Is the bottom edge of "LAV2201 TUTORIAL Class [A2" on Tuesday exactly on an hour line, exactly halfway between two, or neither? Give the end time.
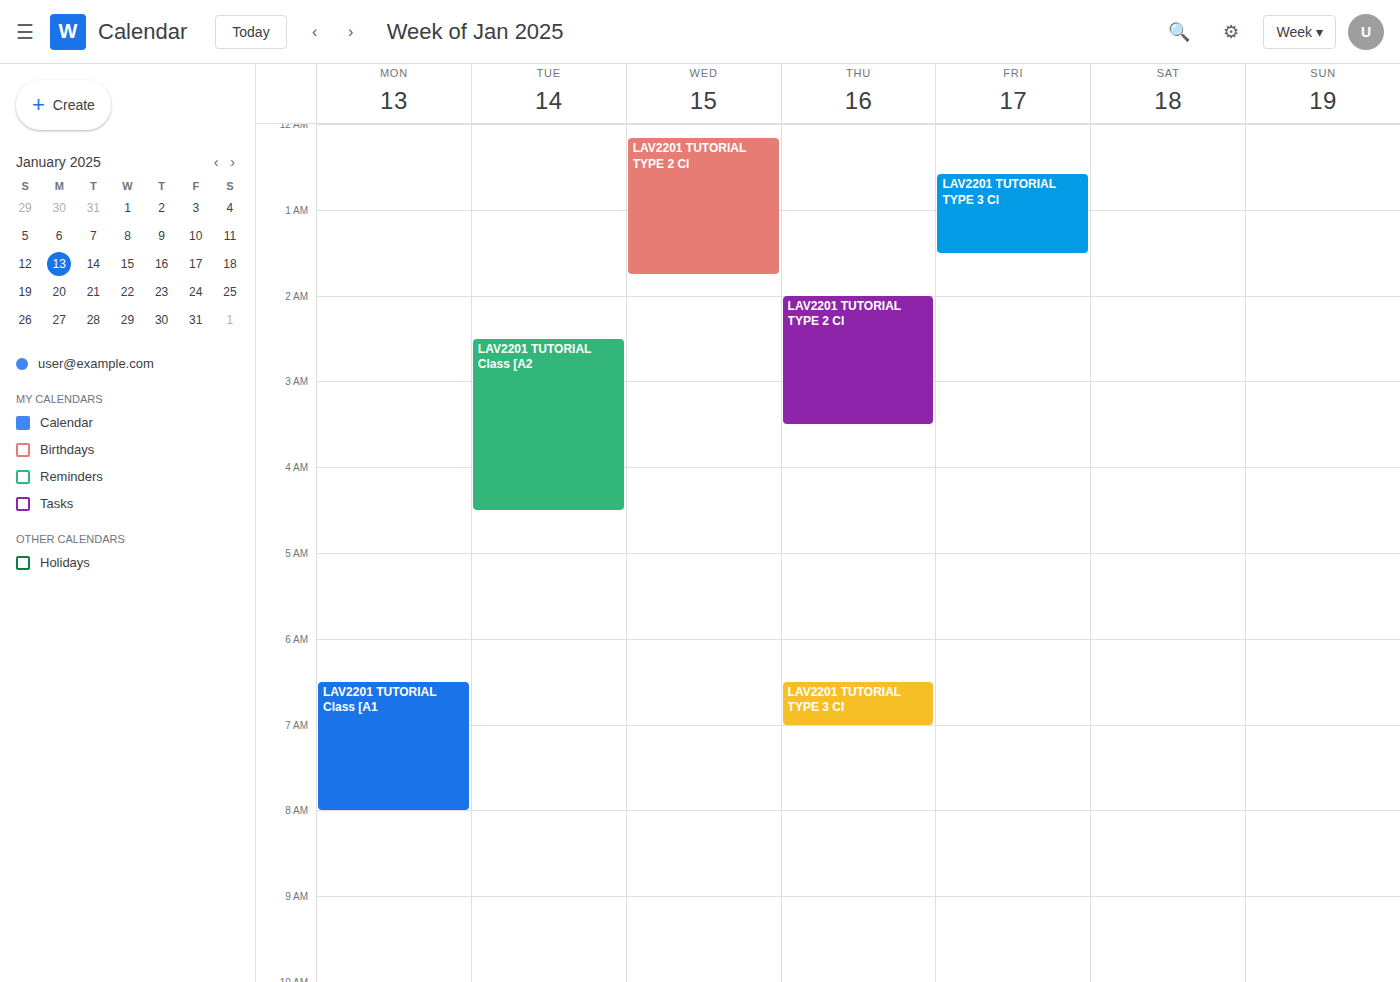
4:30 AM -- halfway between the 4 AM and 5 AM lines.